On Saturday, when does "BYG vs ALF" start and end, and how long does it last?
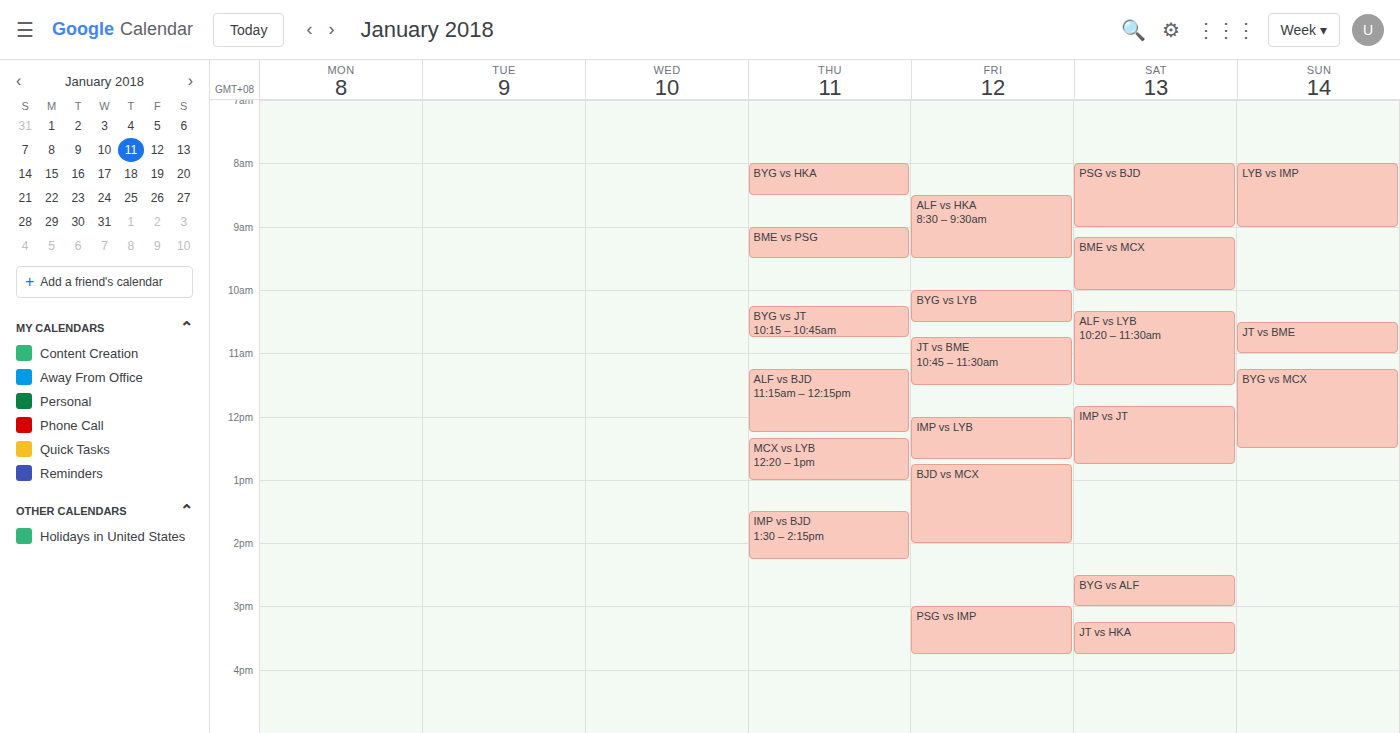
2:30 PM to 3:00 PM, 30 minutes